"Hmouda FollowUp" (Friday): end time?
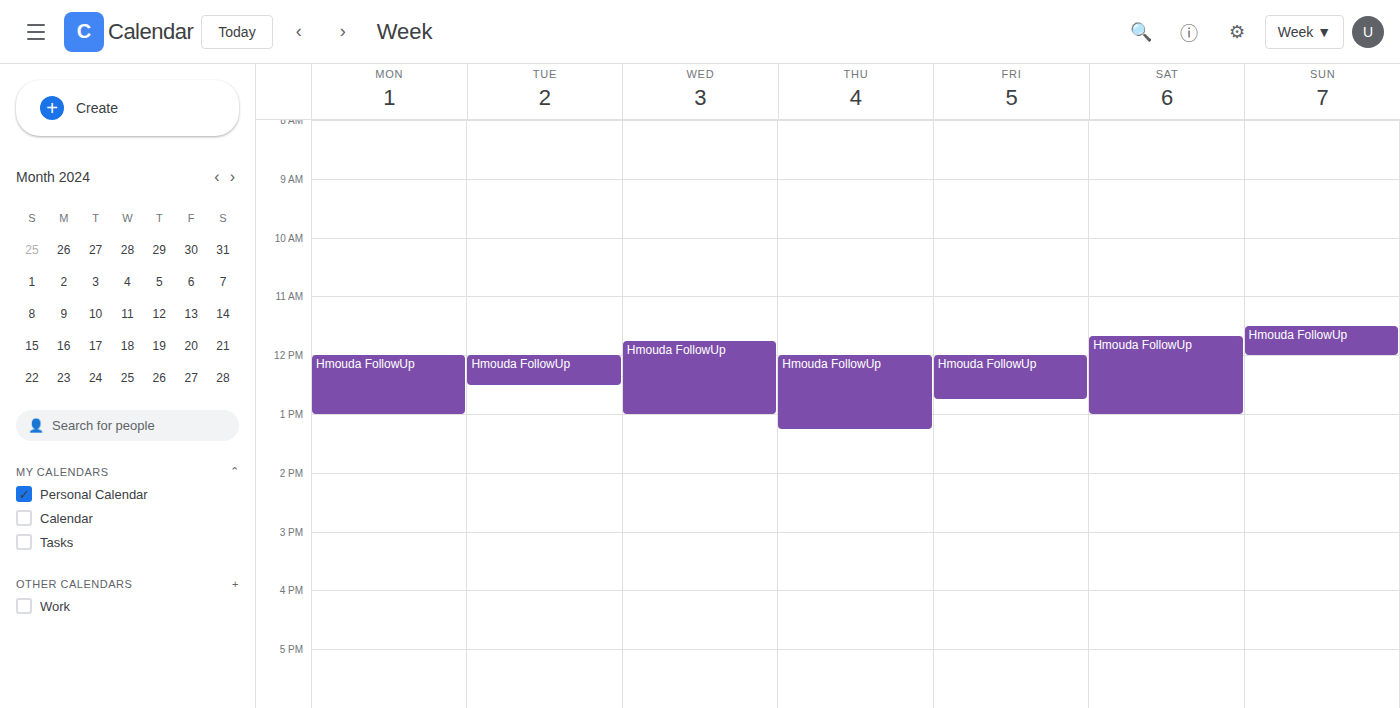
12:45 PM